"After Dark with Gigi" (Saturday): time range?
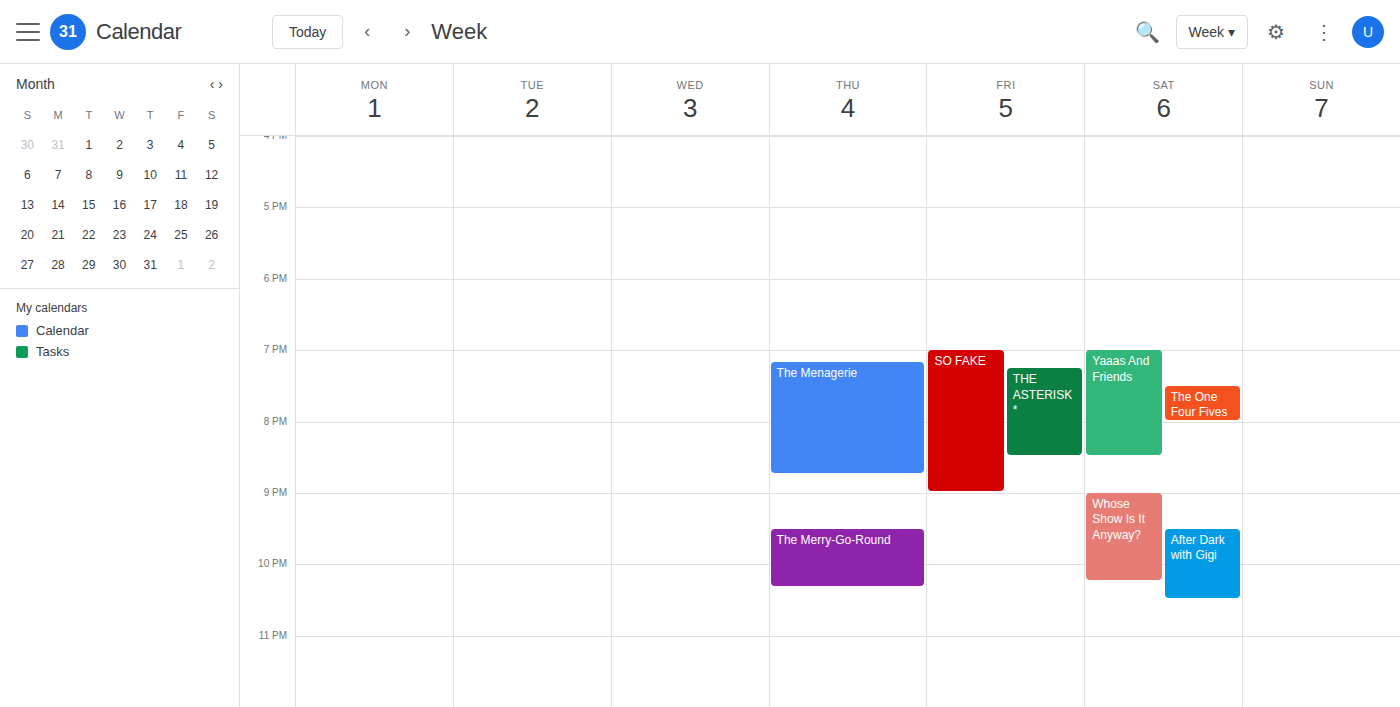
9:30 PM to 10:30 PM